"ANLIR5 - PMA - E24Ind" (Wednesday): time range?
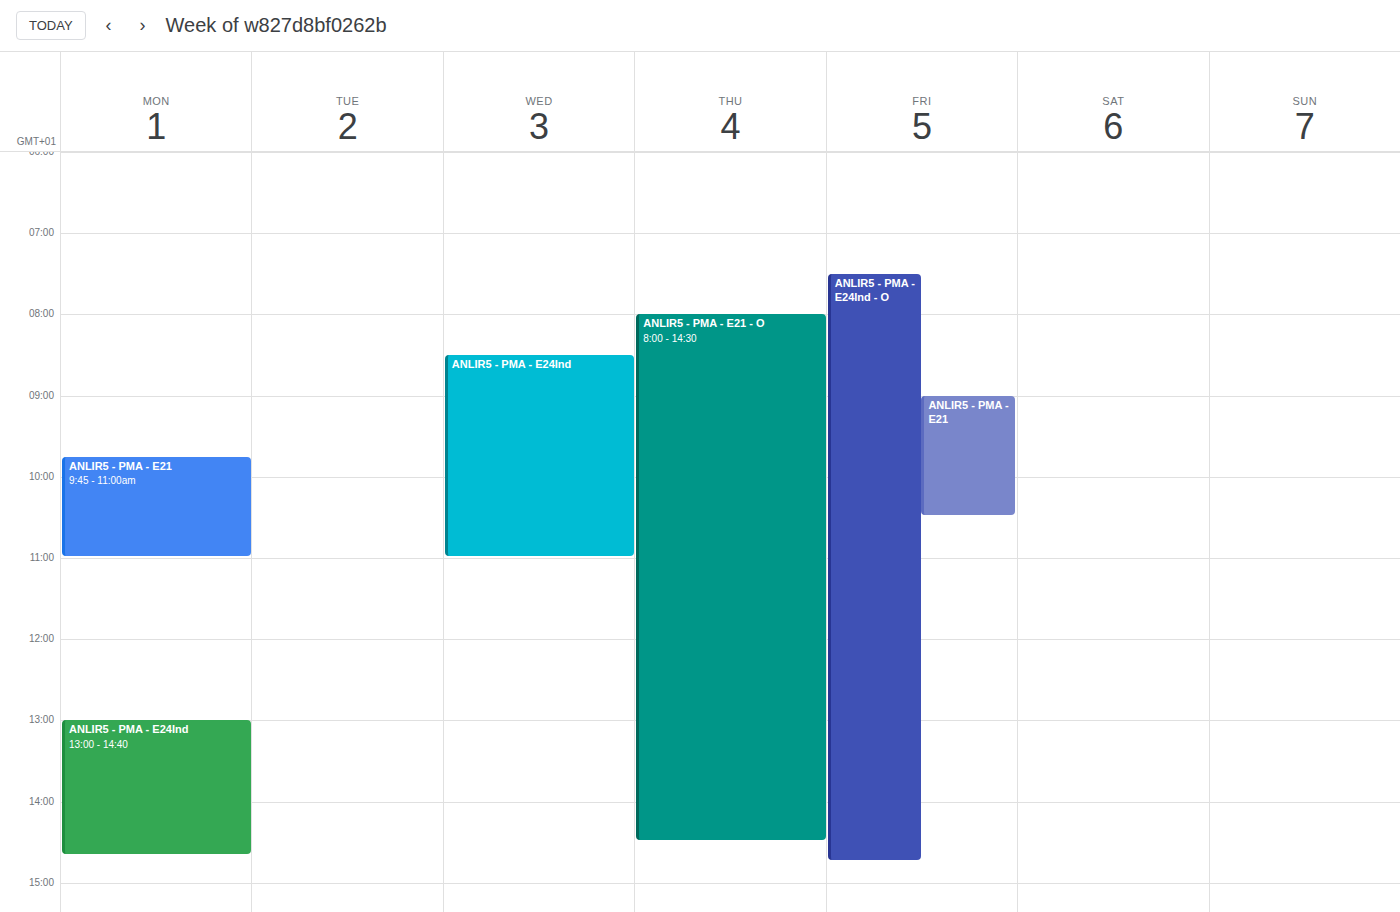
8:30 AM to 11:00 AM